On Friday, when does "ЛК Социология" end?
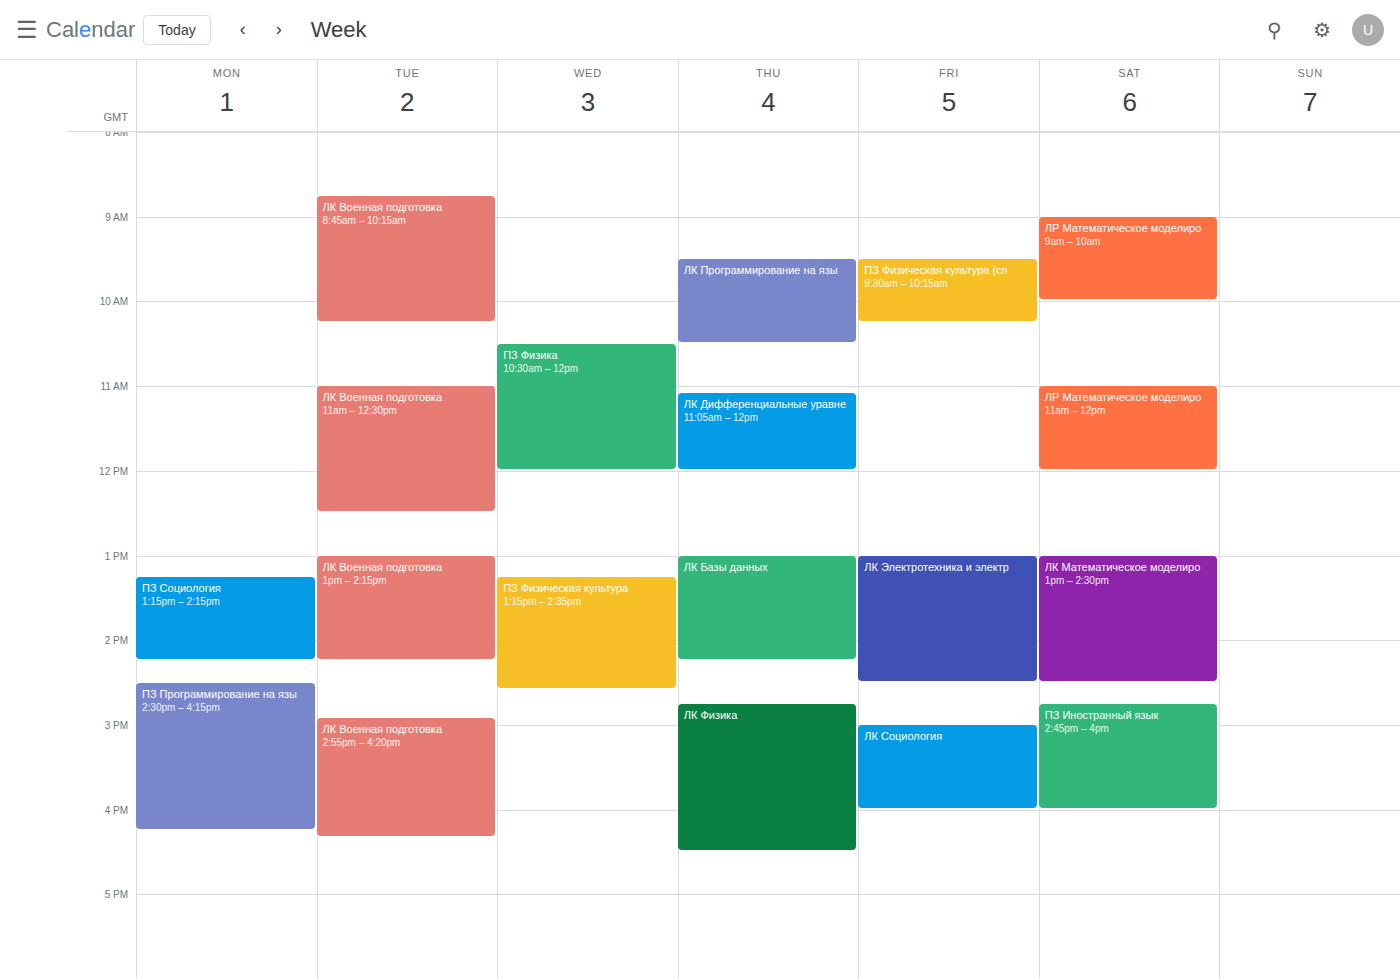
4:00 PM